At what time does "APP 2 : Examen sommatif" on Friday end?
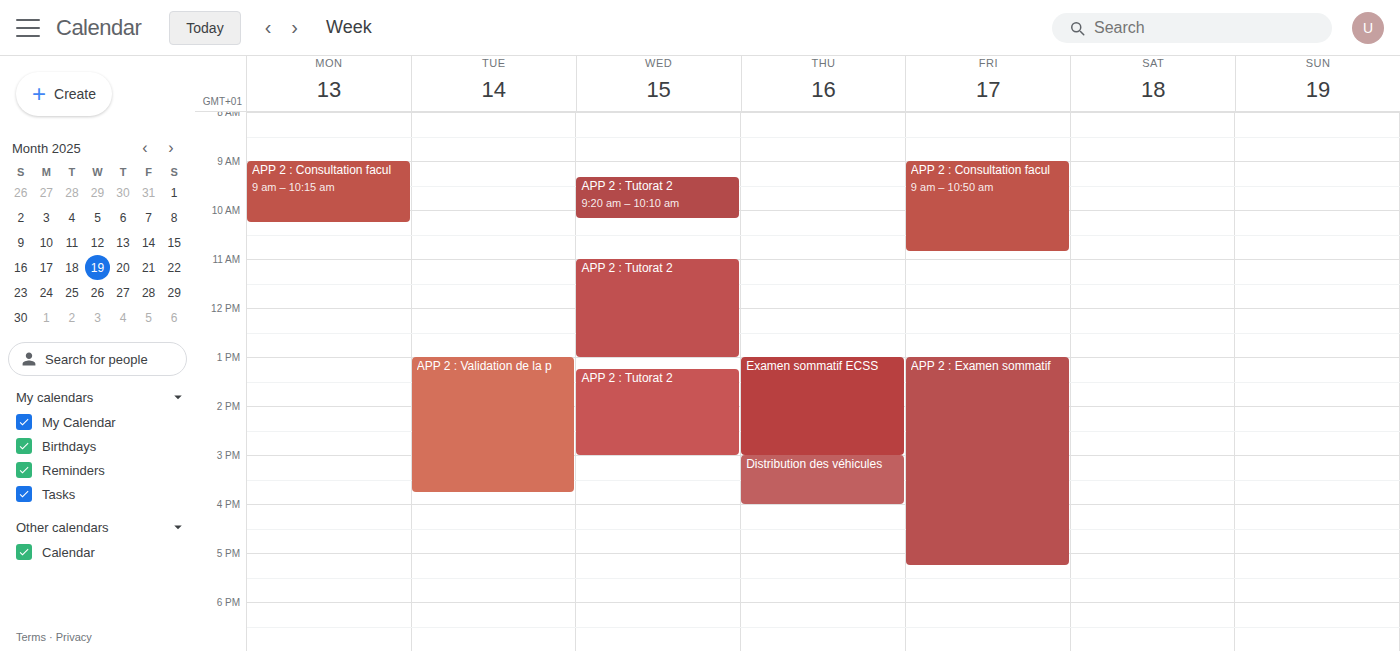
5:15 PM